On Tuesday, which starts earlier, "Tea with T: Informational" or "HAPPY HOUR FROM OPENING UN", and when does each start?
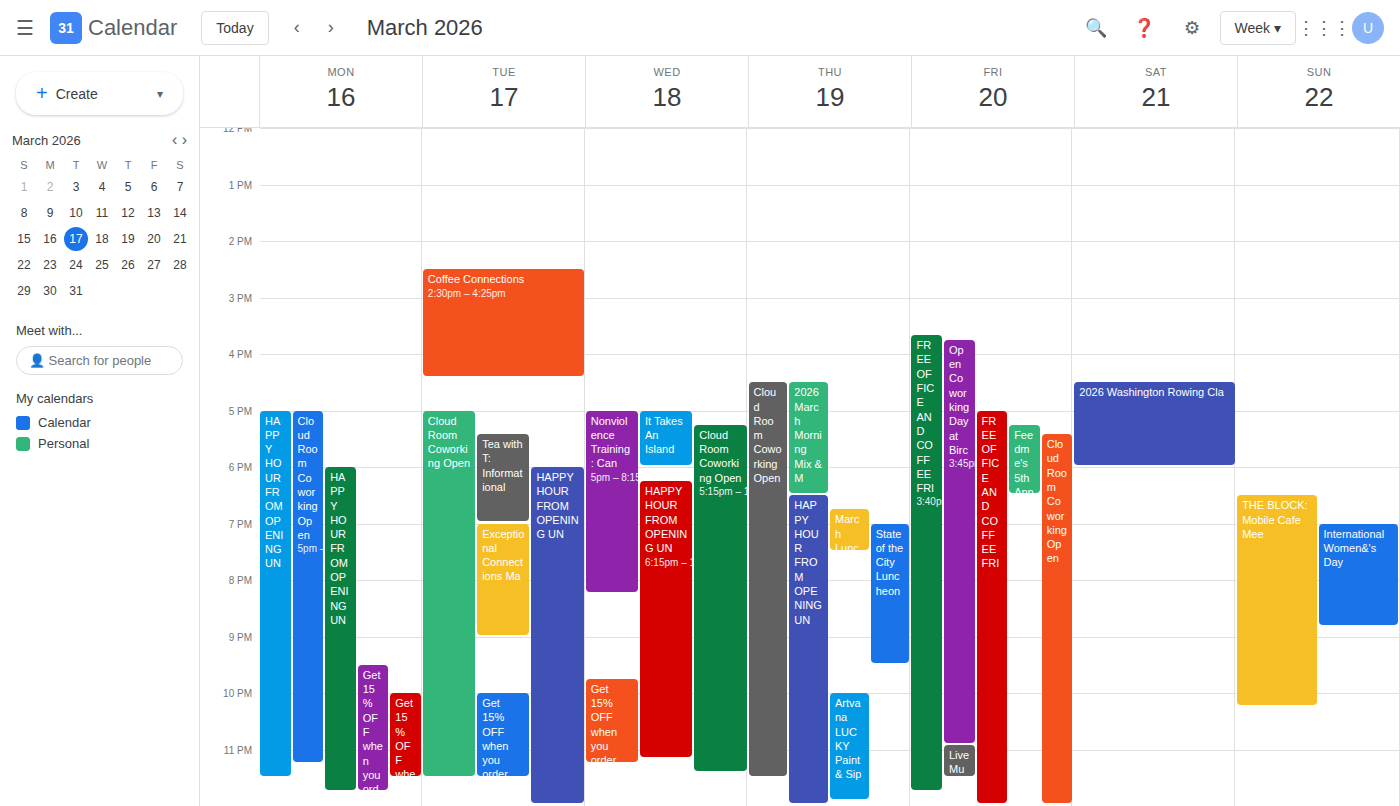
"Tea with T: Informational" 5:25 PM; "HAPPY HOUR FROM OPENING UN" 6:00 PM.